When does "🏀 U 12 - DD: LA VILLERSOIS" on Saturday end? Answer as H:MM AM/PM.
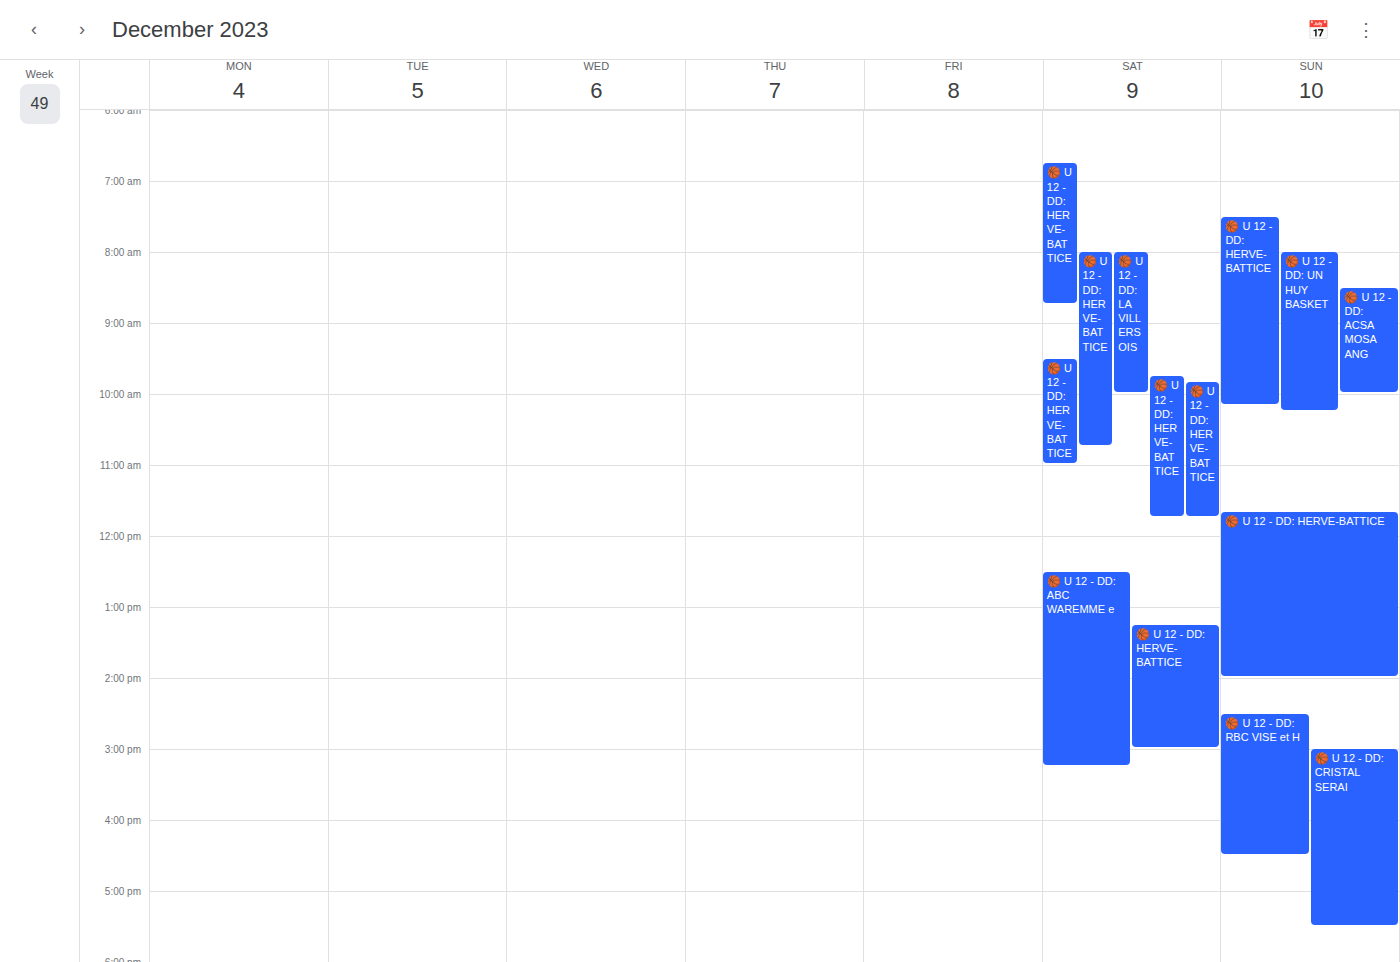
10:00 AM